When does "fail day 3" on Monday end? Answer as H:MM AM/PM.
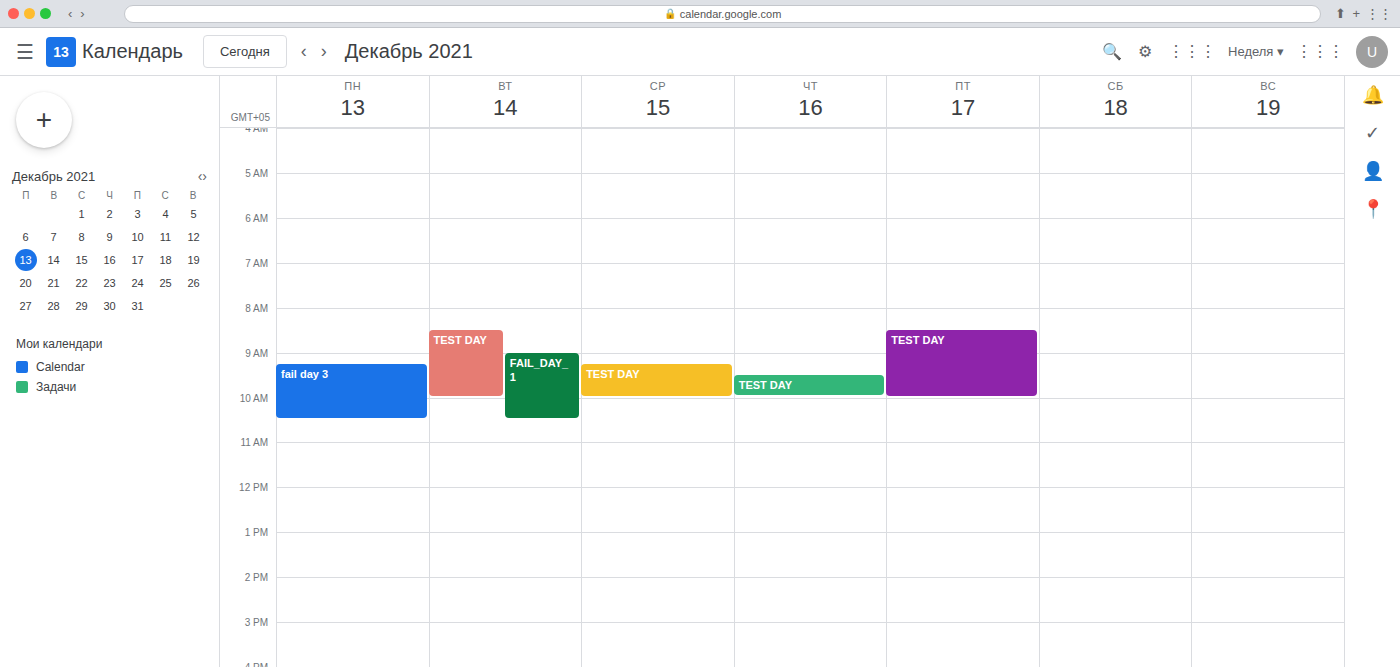
10:30 AM